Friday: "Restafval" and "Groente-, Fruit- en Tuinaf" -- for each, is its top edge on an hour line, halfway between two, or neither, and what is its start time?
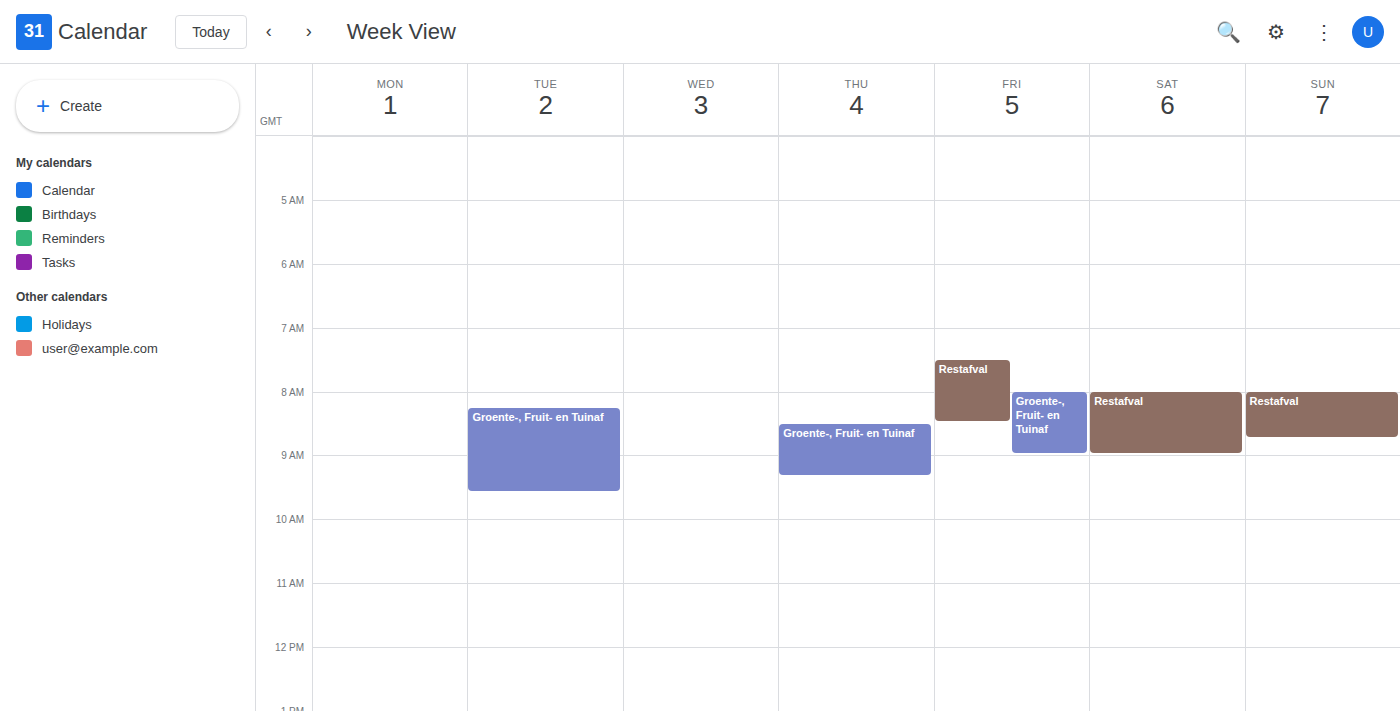
"Restafval": 7:30 AM, halfway between the 7 AM and 8 AM lines. "Groente-, Fruit- en Tuinaf": 8:00 AM, exactly on the 8 AM line.